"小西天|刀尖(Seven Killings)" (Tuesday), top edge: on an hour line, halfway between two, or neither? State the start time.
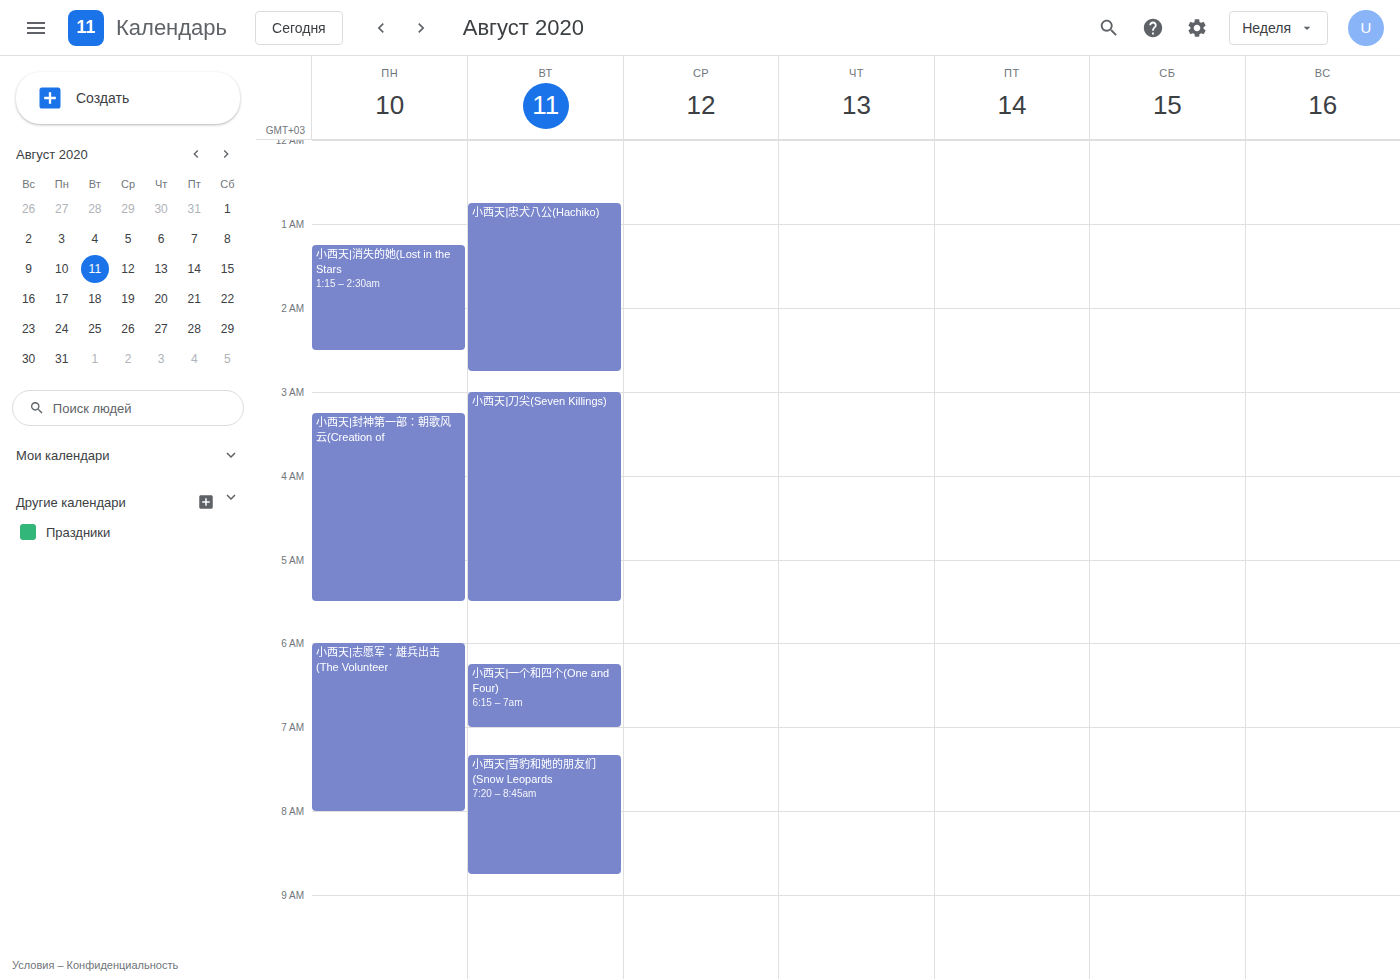
3:00 AM -- exactly on the 3 AM line.